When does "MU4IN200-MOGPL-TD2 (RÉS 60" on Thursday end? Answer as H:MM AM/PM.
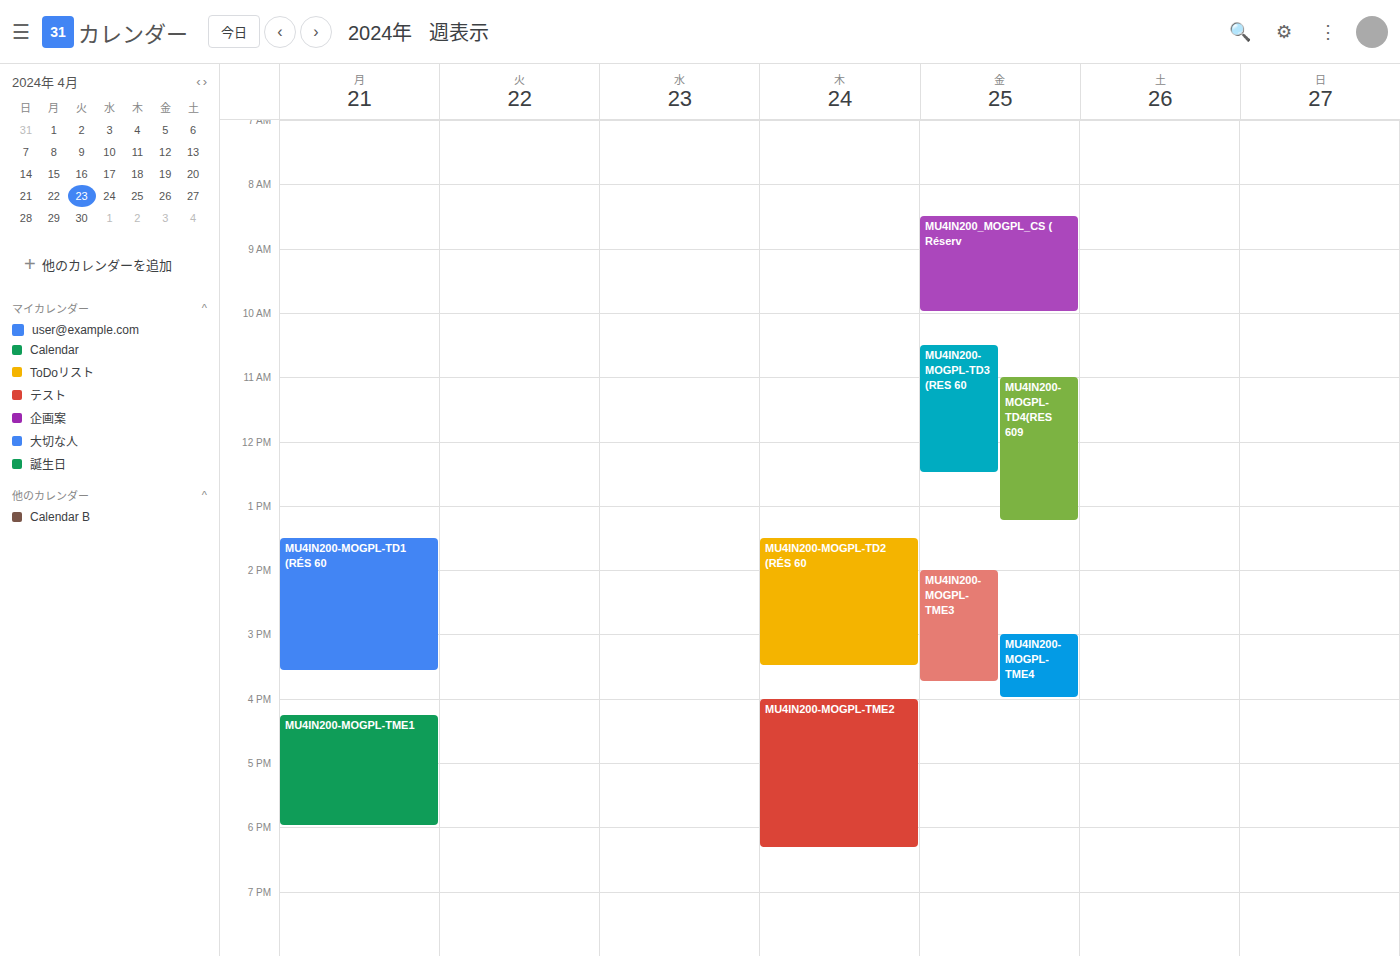
3:30 PM